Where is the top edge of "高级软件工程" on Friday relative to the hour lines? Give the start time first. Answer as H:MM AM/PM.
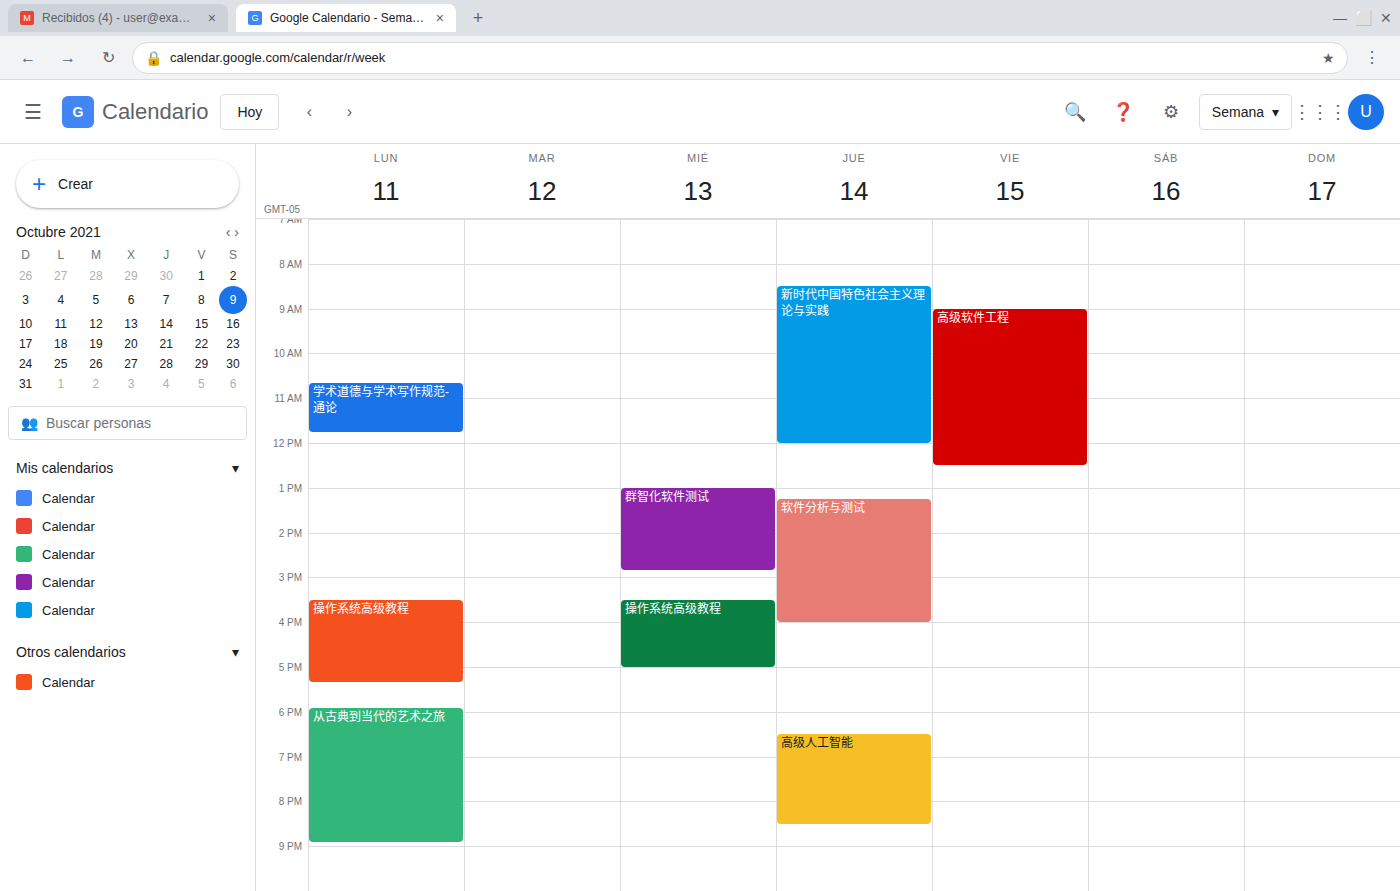
9:00 AM -- exactly on the 9 AM line.